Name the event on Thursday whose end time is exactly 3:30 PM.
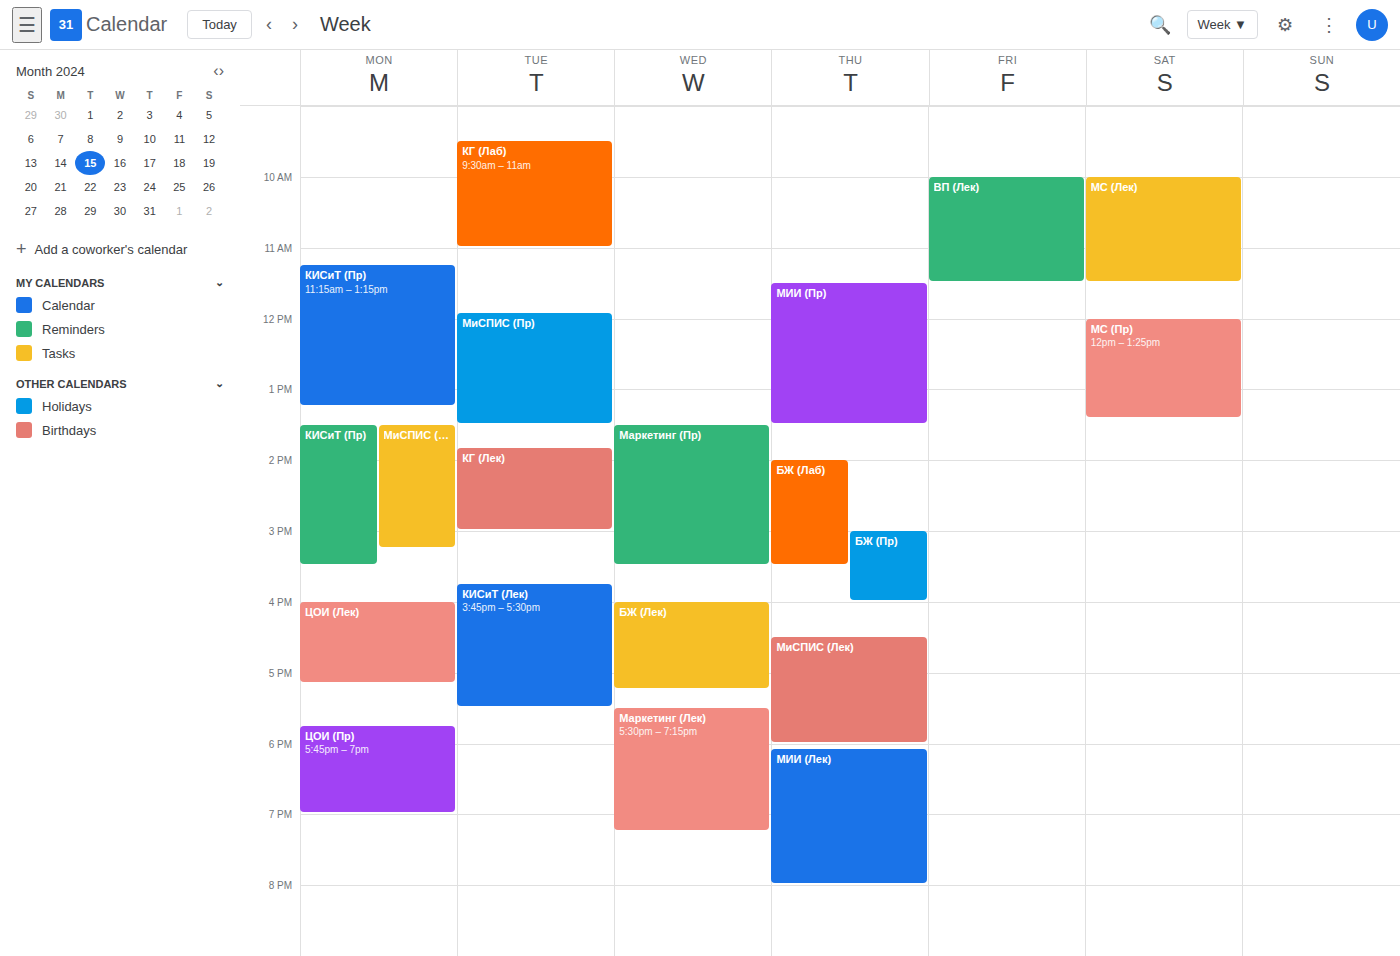
"БЖ (Лаб)"